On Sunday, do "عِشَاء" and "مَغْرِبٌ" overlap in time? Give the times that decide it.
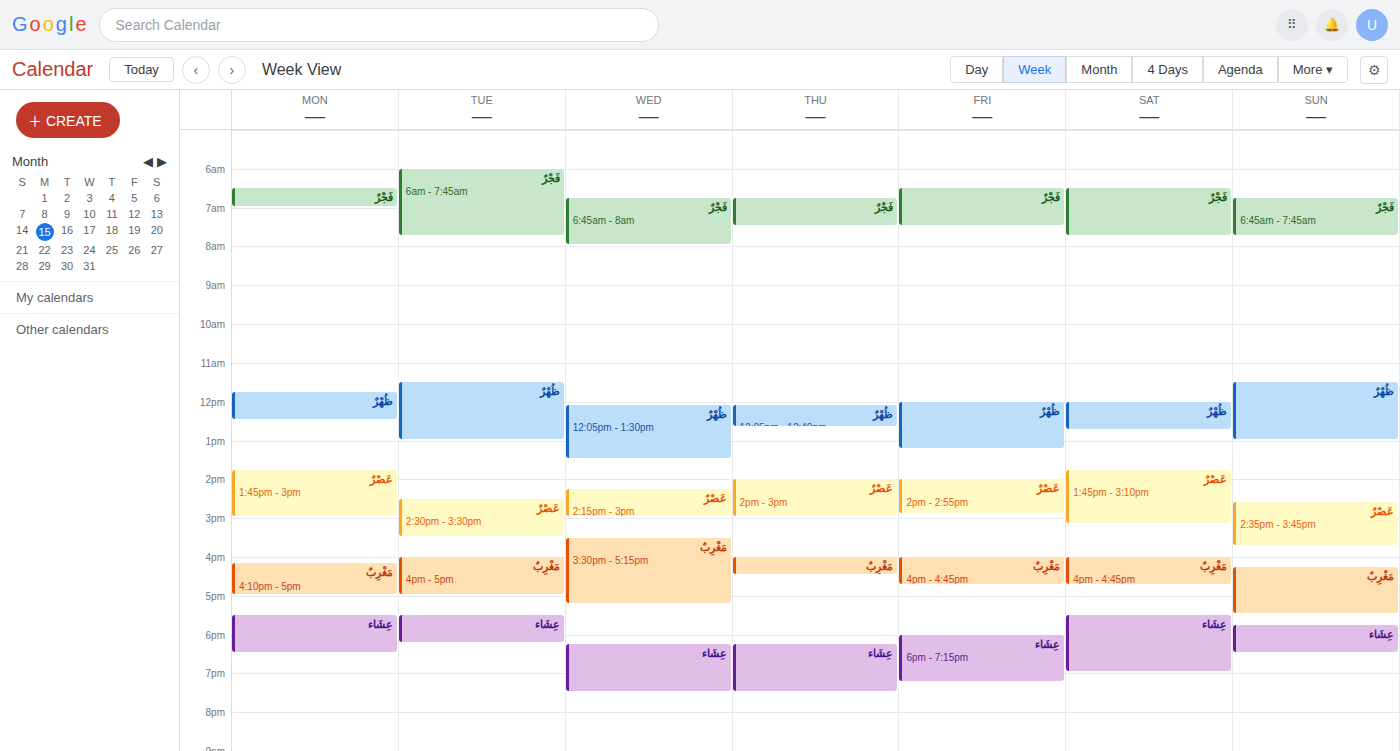
"مَغْرِبٌ" ends at 5:30 PM and "عِشَاء" starts at 5:45 PM -- no overlap.